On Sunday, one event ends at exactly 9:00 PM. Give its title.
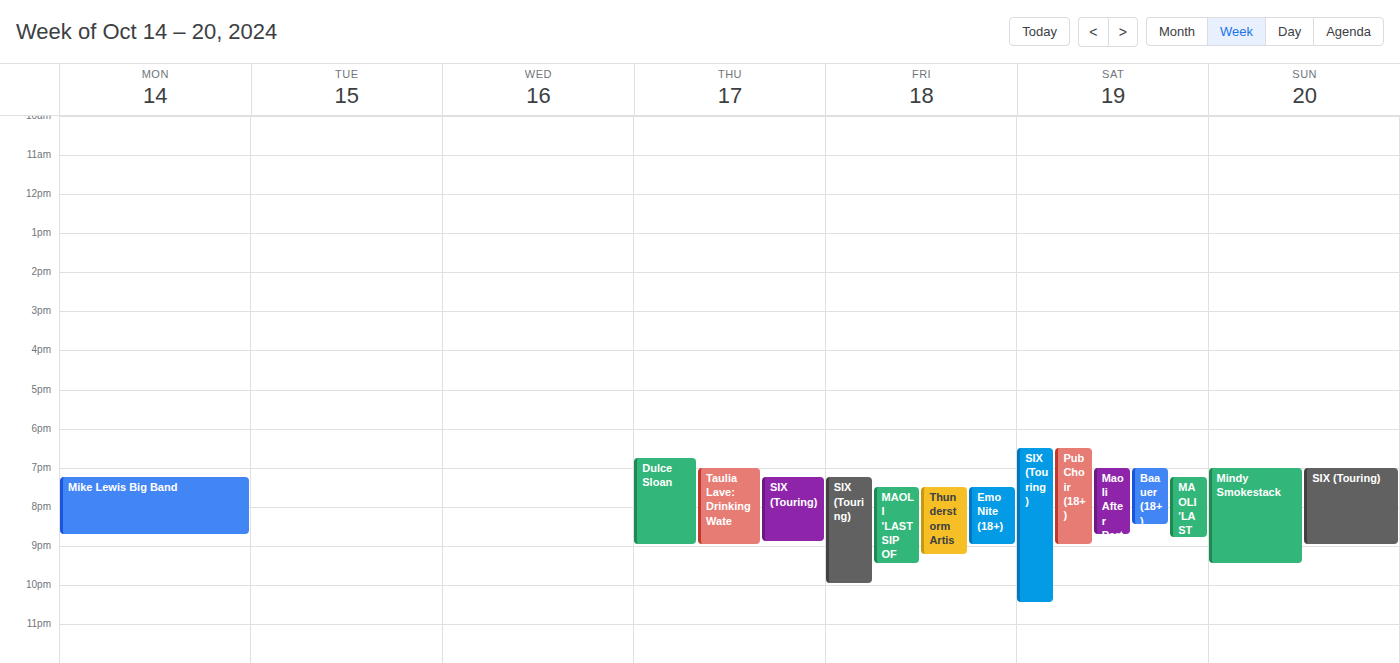
"SIX (Touring)"